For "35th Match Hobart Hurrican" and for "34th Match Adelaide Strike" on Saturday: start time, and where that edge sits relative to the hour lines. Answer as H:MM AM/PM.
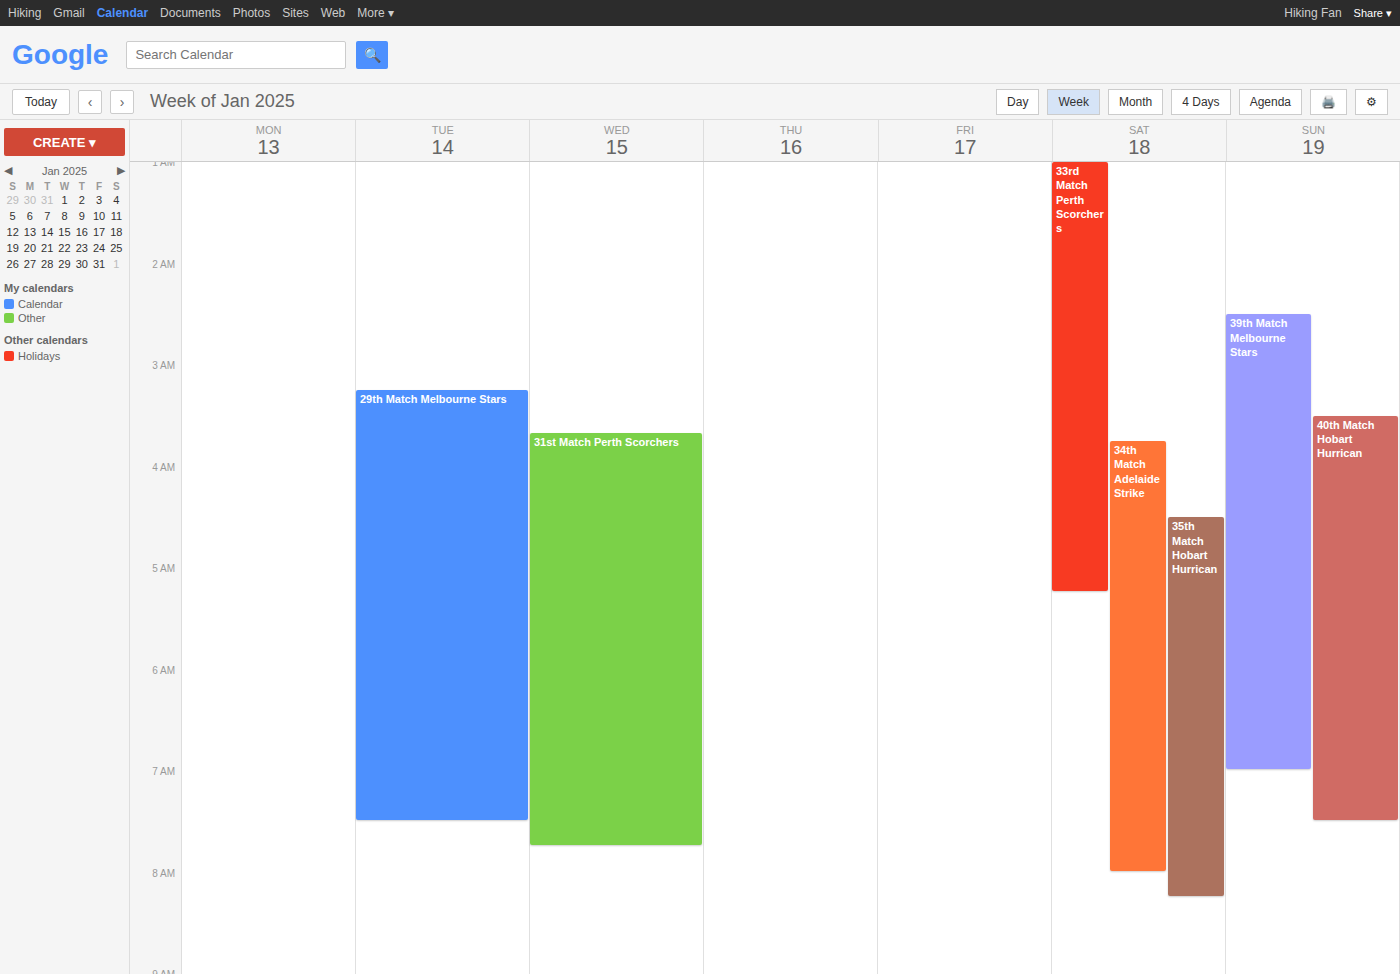
"35th Match Hobart Hurrican": 4:30 AM, halfway between the 4 AM and 5 AM lines. "34th Match Adelaide Strike": 3:45 AM, neither: three quarters of the way from the 3 AM line to the 4 AM line.